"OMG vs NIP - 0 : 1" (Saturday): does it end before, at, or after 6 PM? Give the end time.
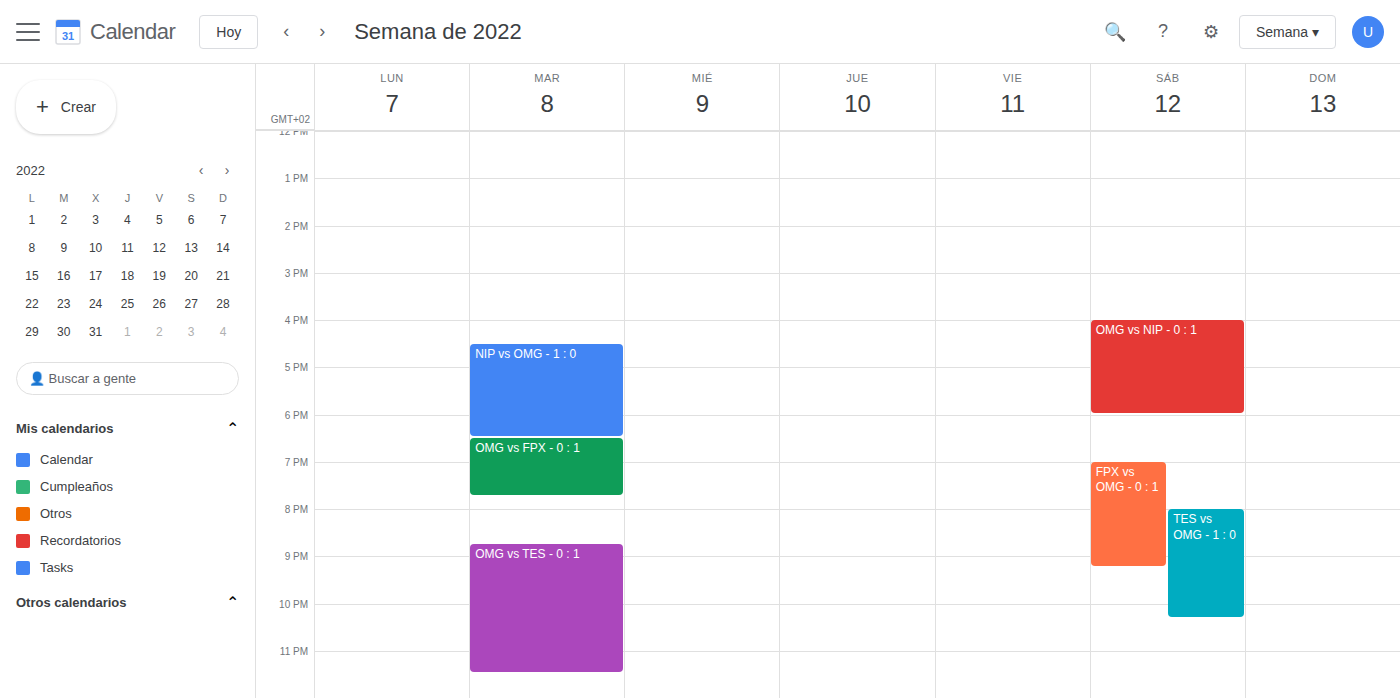
6:00 PM -- exactly at 6 PM, on the 6 PM line.